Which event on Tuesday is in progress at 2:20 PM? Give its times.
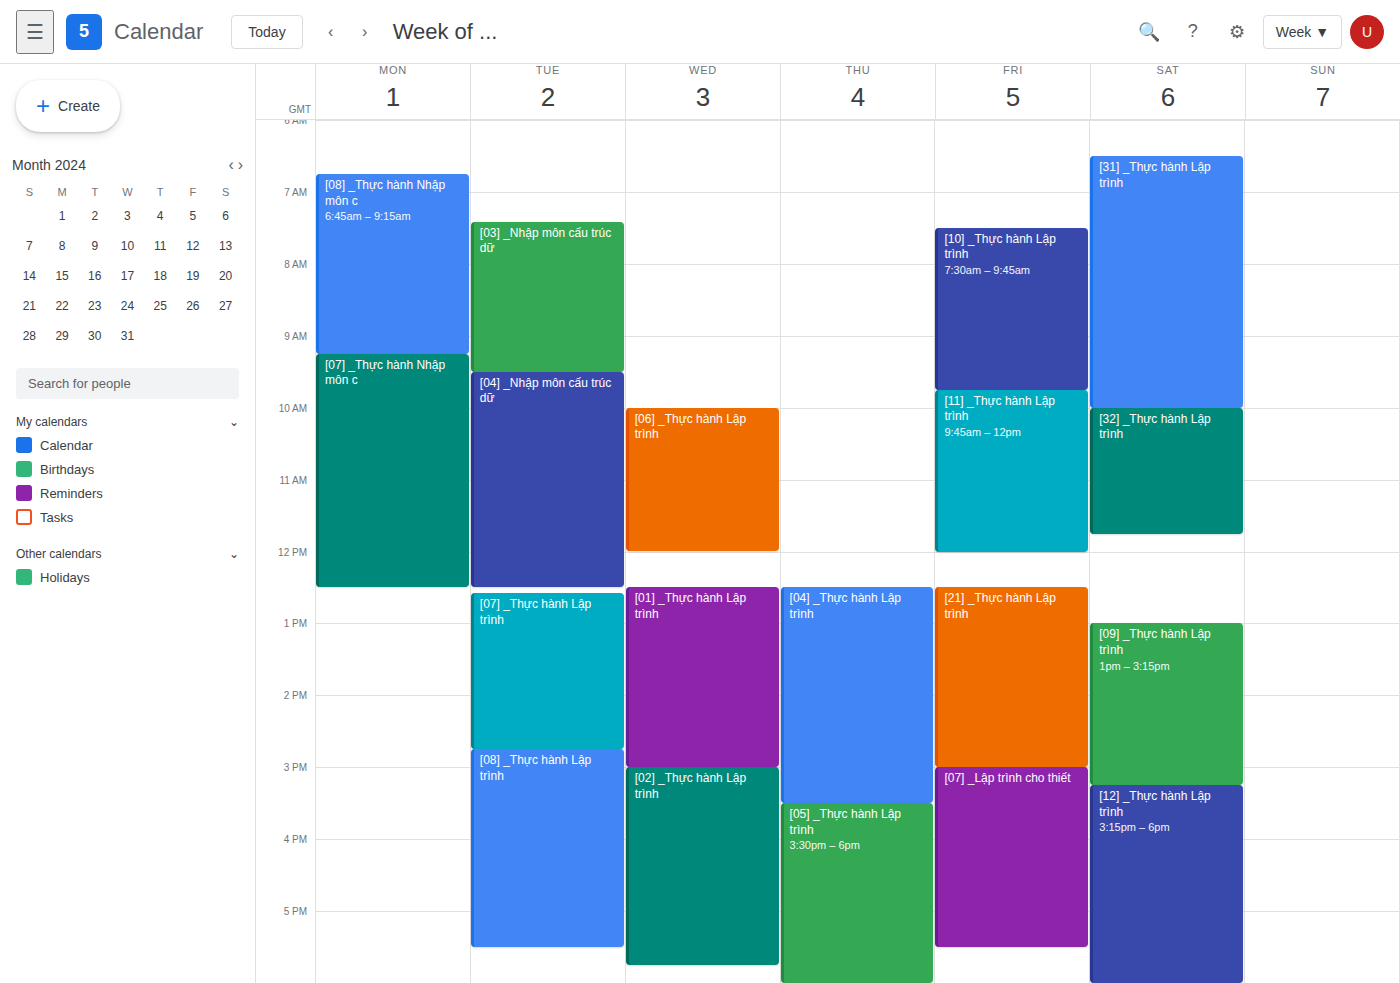
"[07] _Thực hành Lập trình", 12:35 PM to 2:45 PM